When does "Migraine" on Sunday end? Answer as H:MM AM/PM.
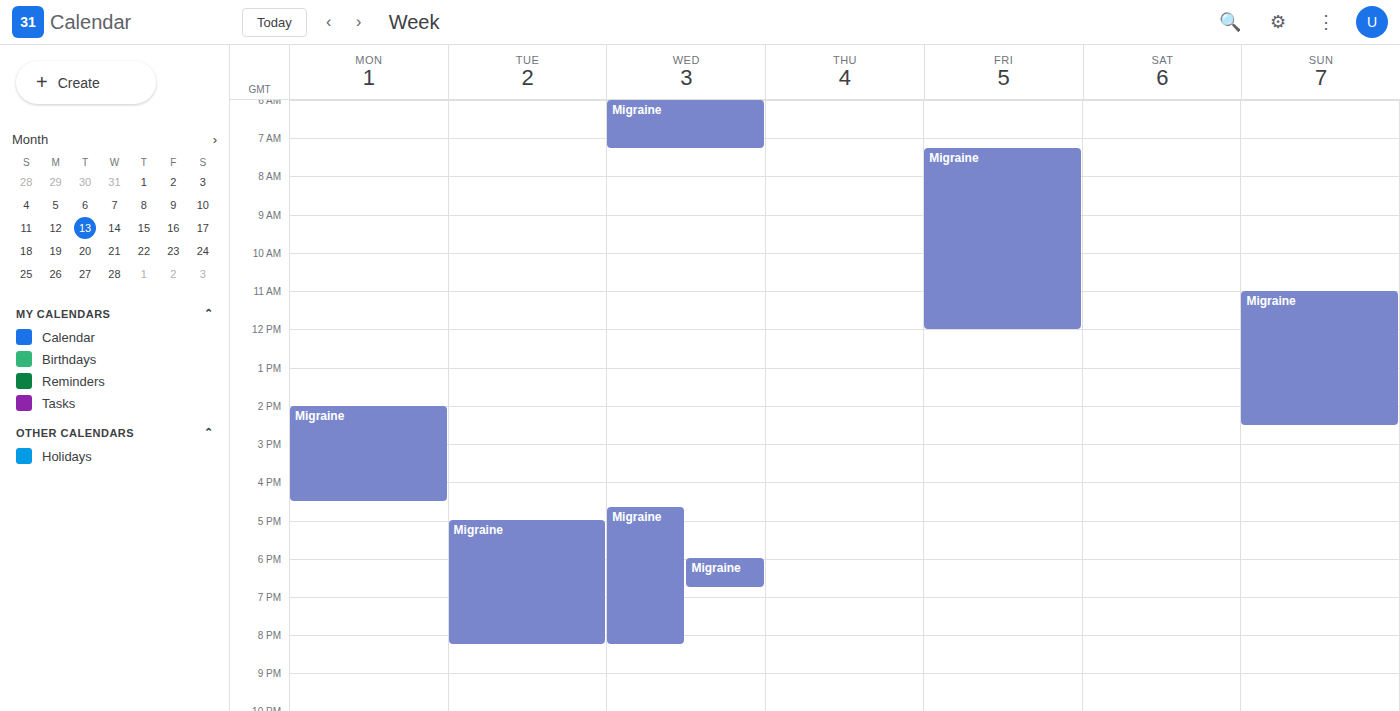
2:30 PM